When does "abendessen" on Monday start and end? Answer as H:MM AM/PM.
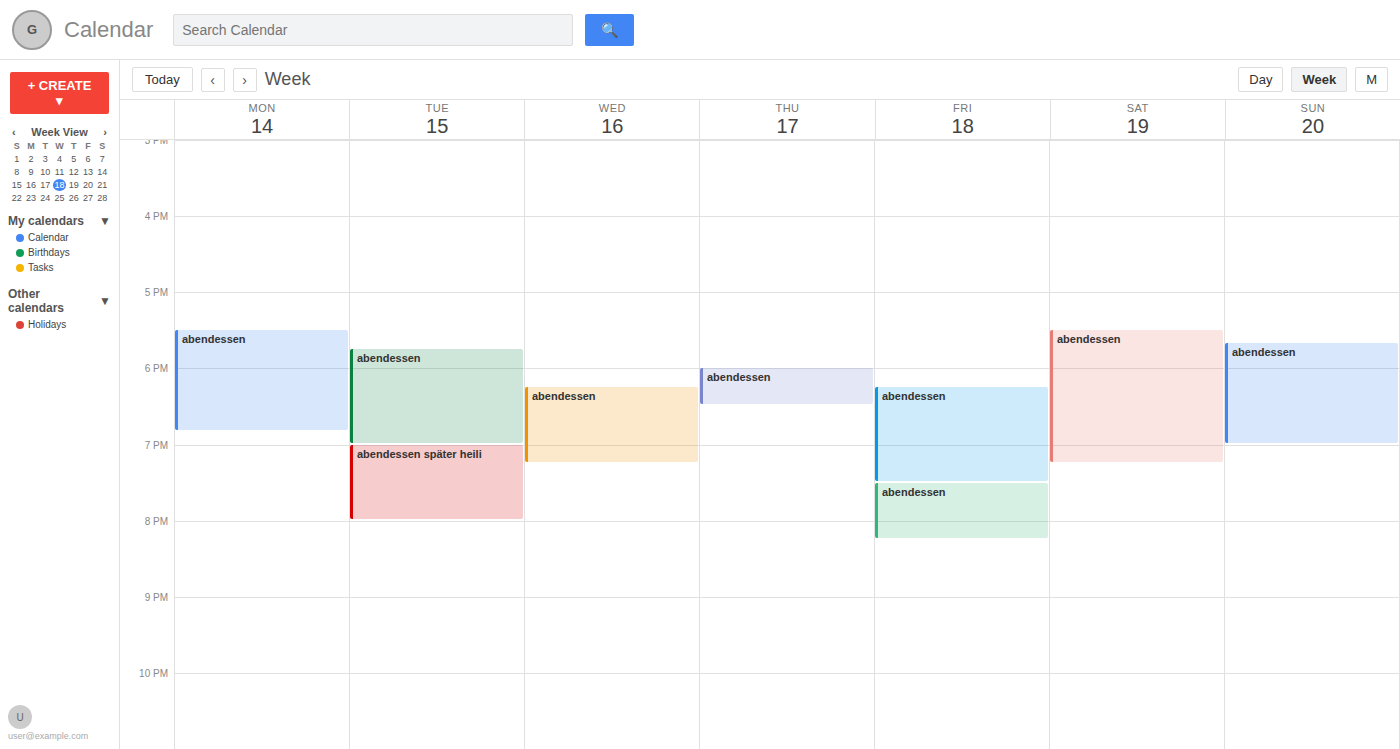
5:30 PM to 6:50 PM